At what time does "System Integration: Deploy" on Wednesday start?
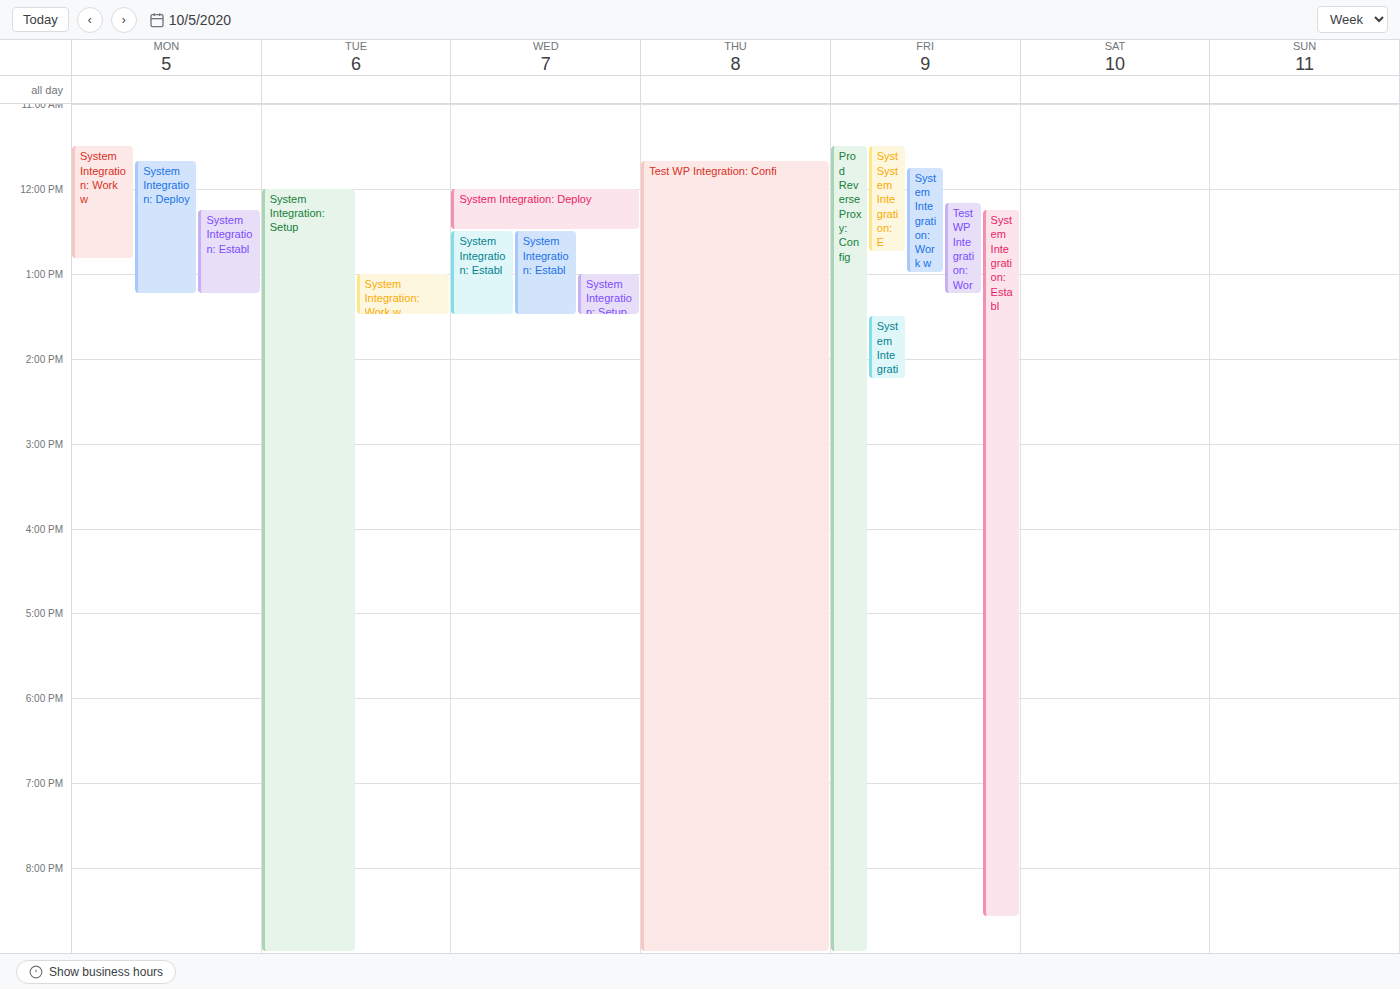
12:00 PM